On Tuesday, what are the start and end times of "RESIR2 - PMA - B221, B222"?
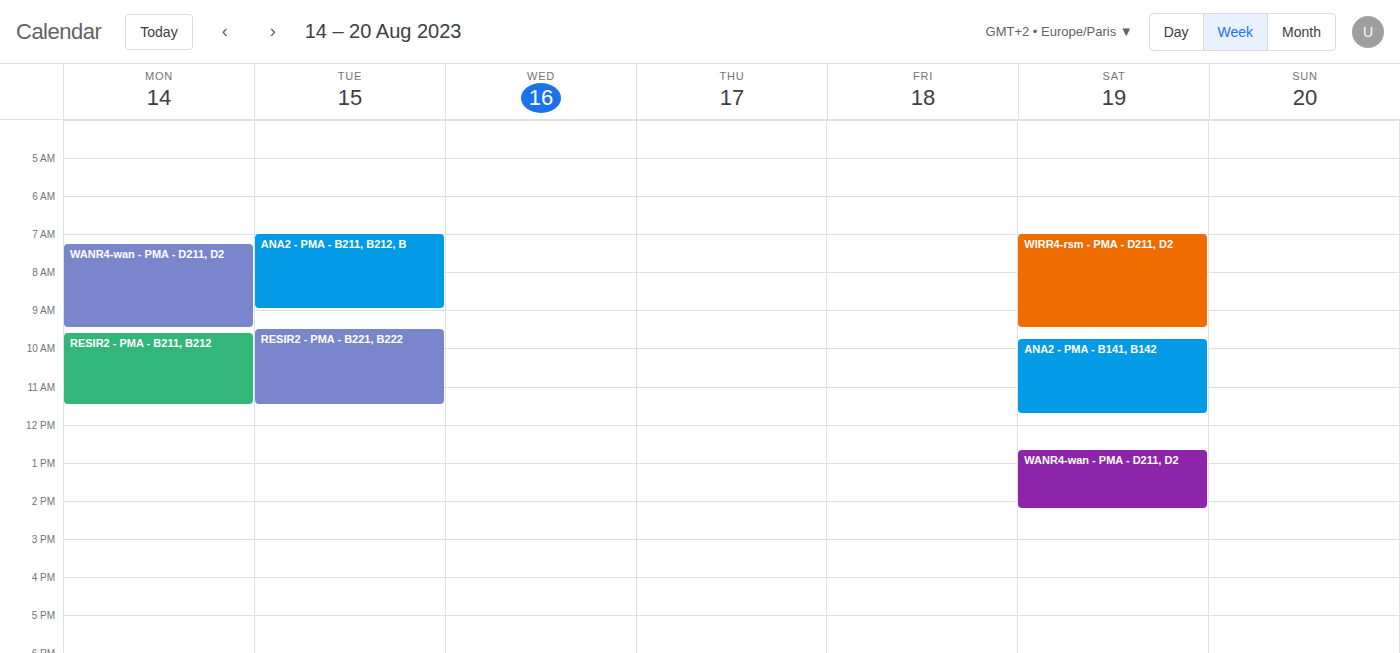
9:30 AM to 11:30 AM